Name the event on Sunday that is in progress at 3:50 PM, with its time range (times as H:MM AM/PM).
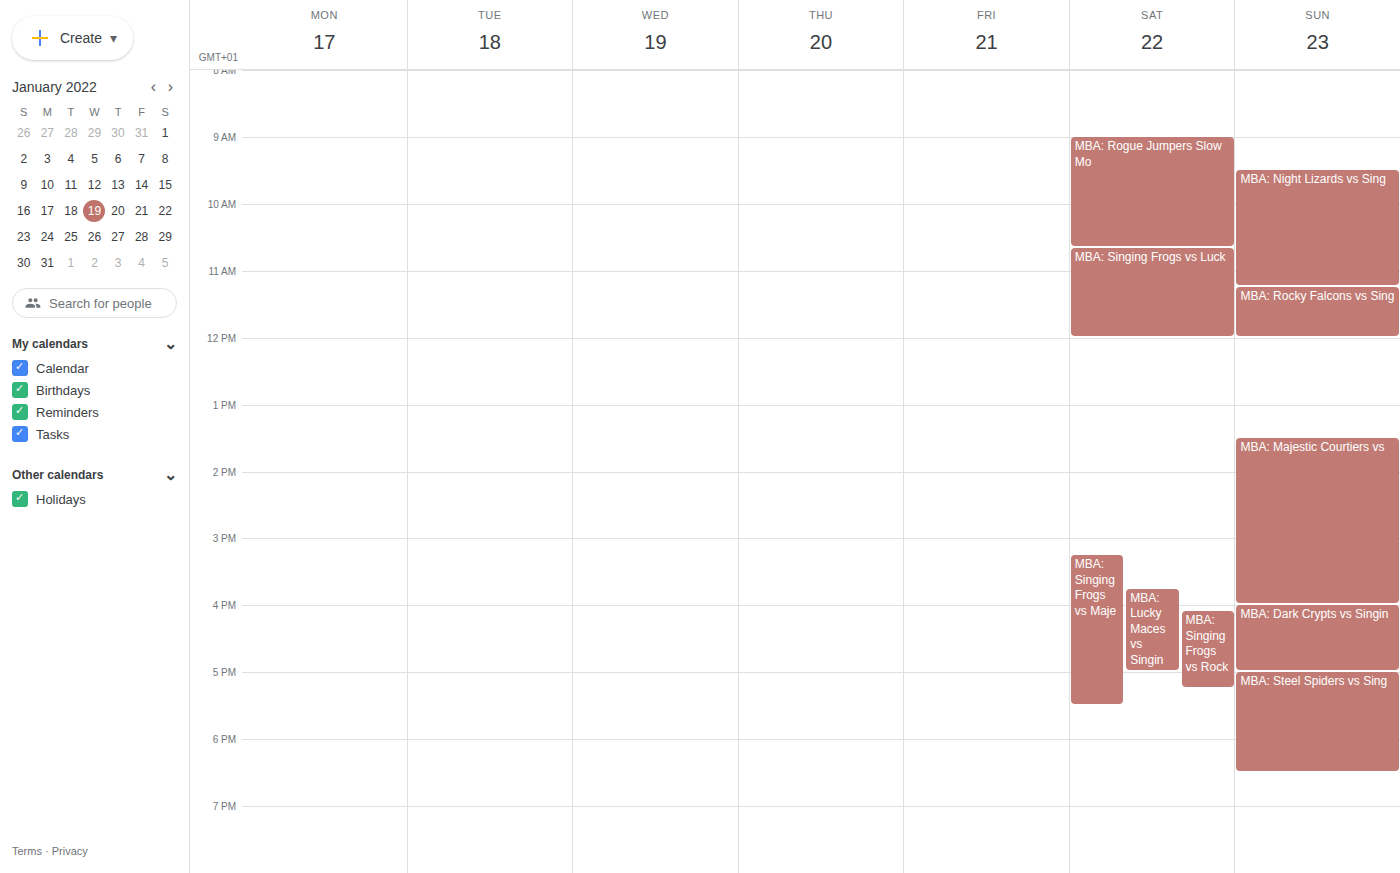
"MBA: Majestic Courtiers vs", 1:30 PM to 4:00 PM